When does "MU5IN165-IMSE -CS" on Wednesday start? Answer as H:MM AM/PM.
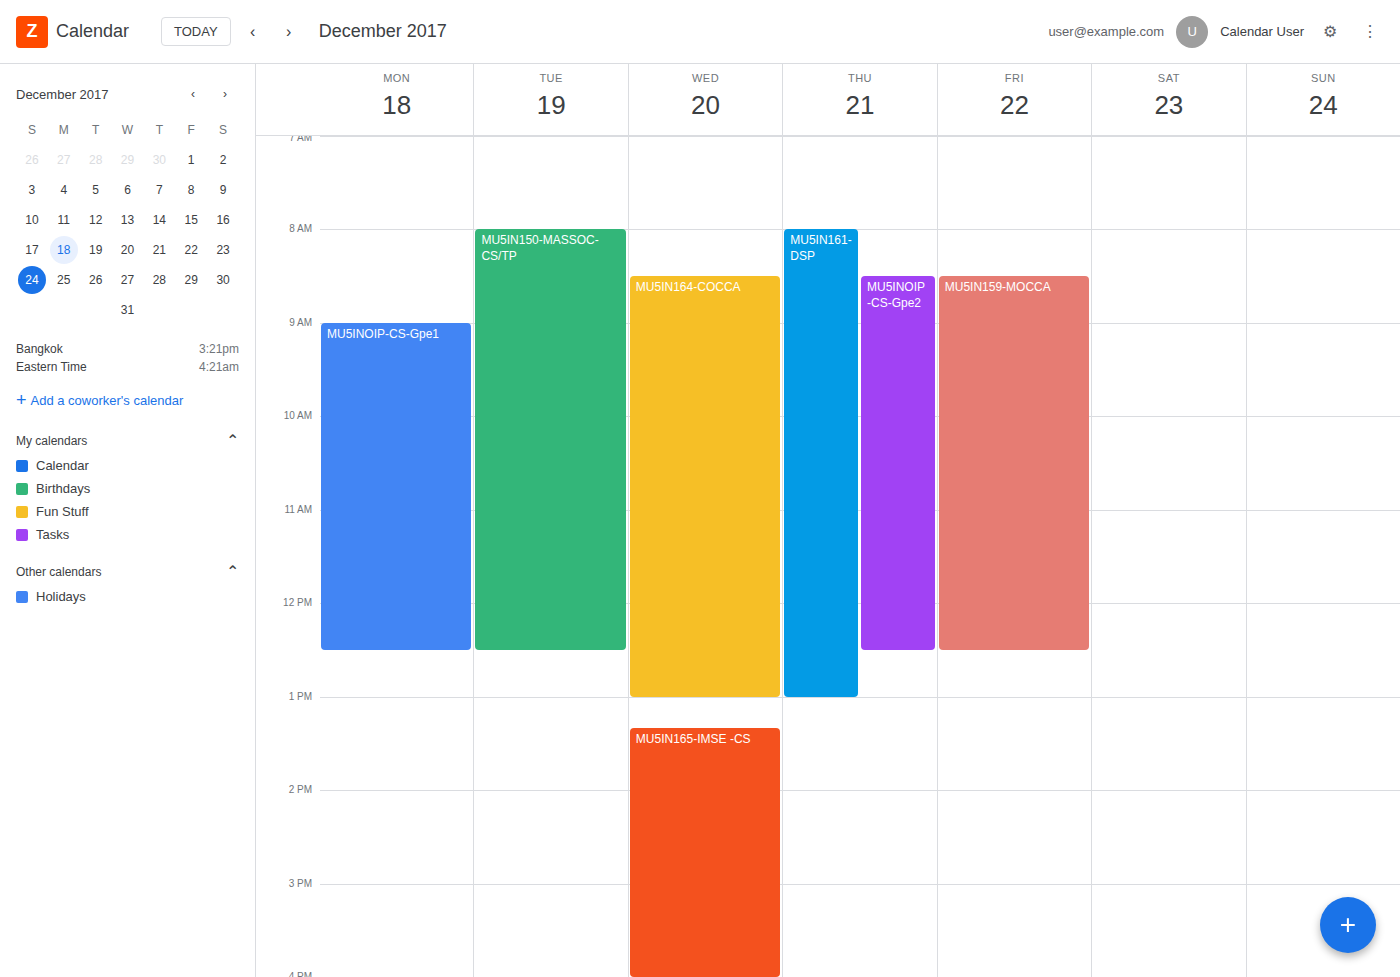
1:20 PM